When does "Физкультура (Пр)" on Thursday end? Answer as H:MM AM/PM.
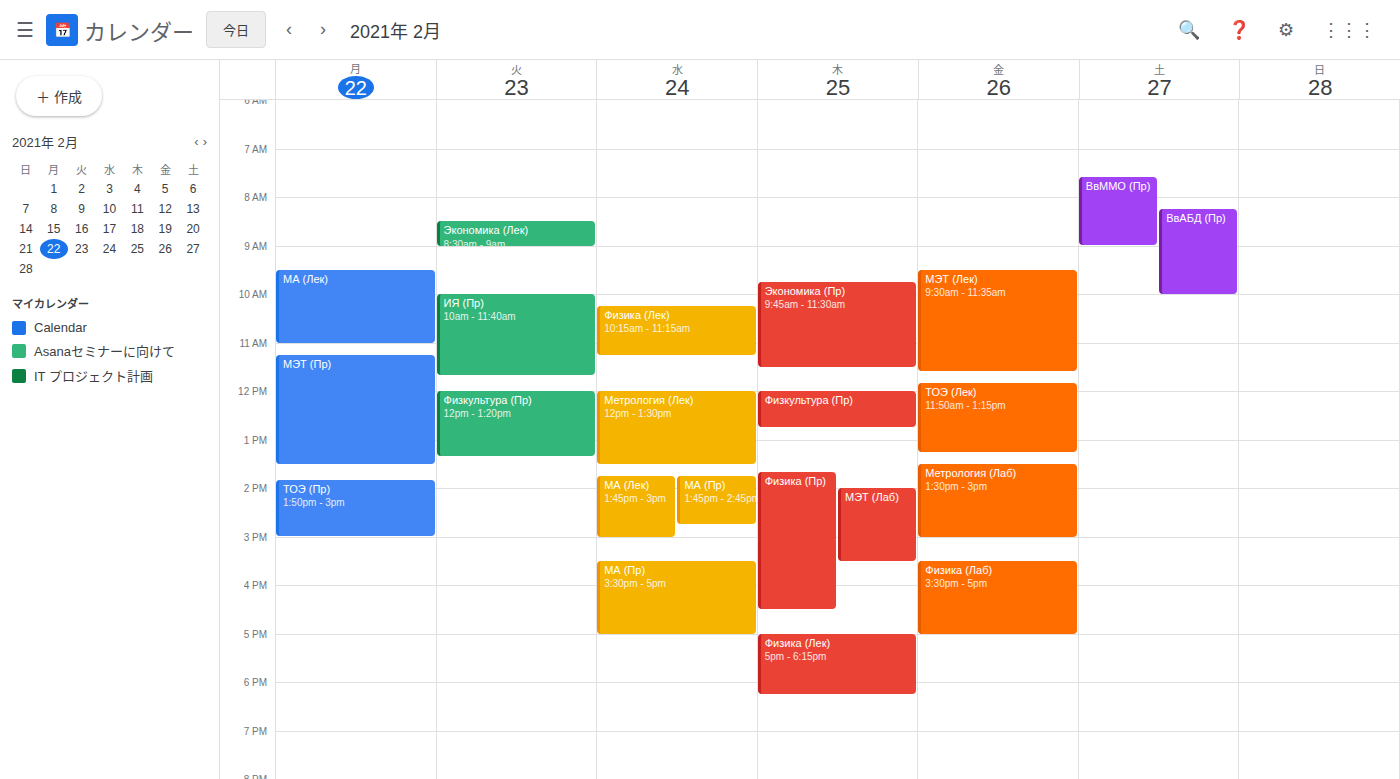
12:45 PM